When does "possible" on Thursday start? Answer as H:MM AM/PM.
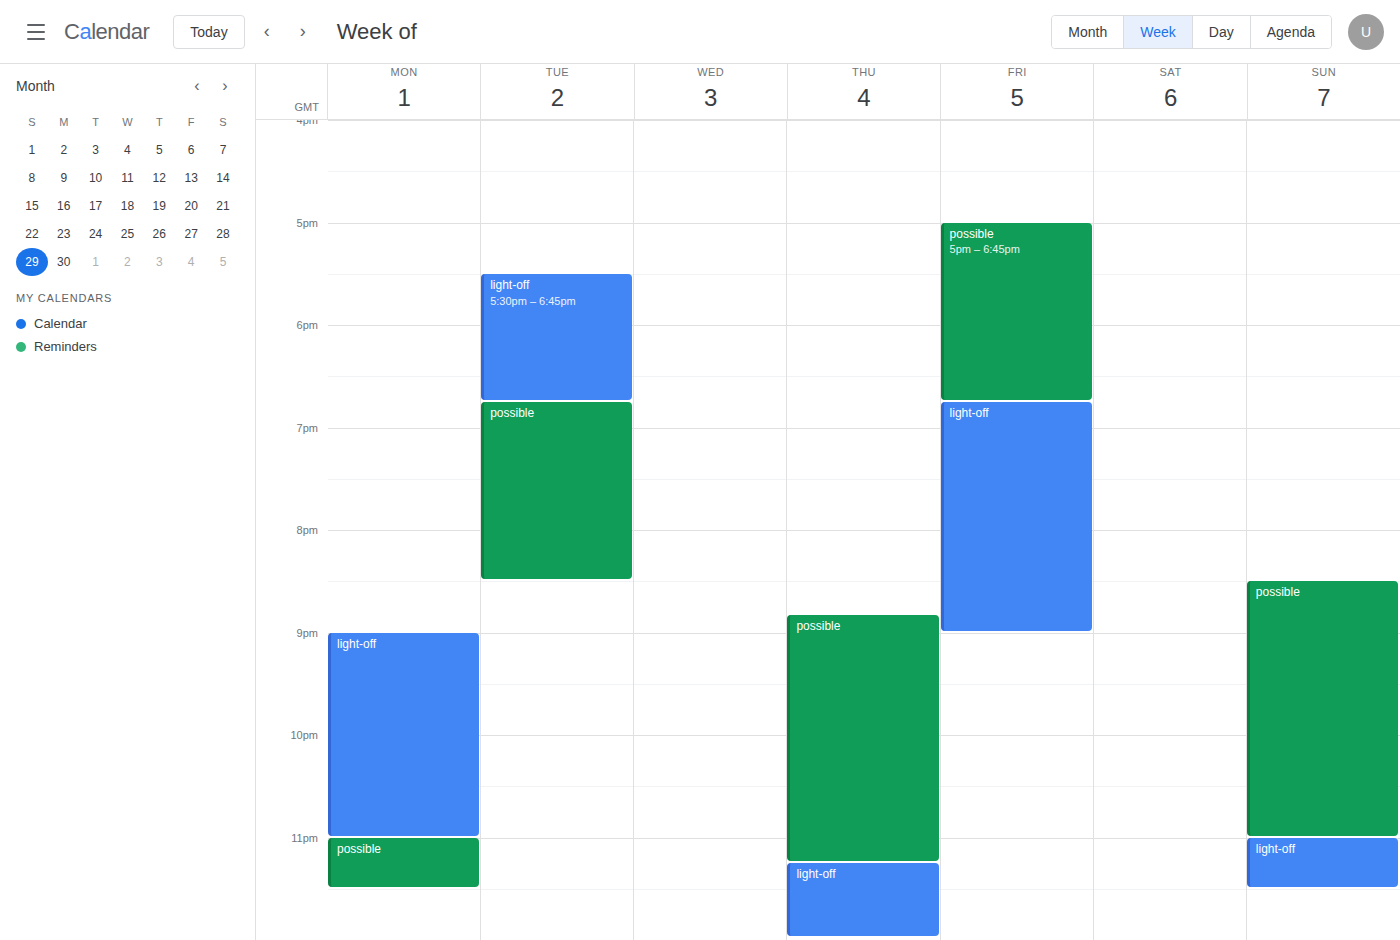
8:50 PM